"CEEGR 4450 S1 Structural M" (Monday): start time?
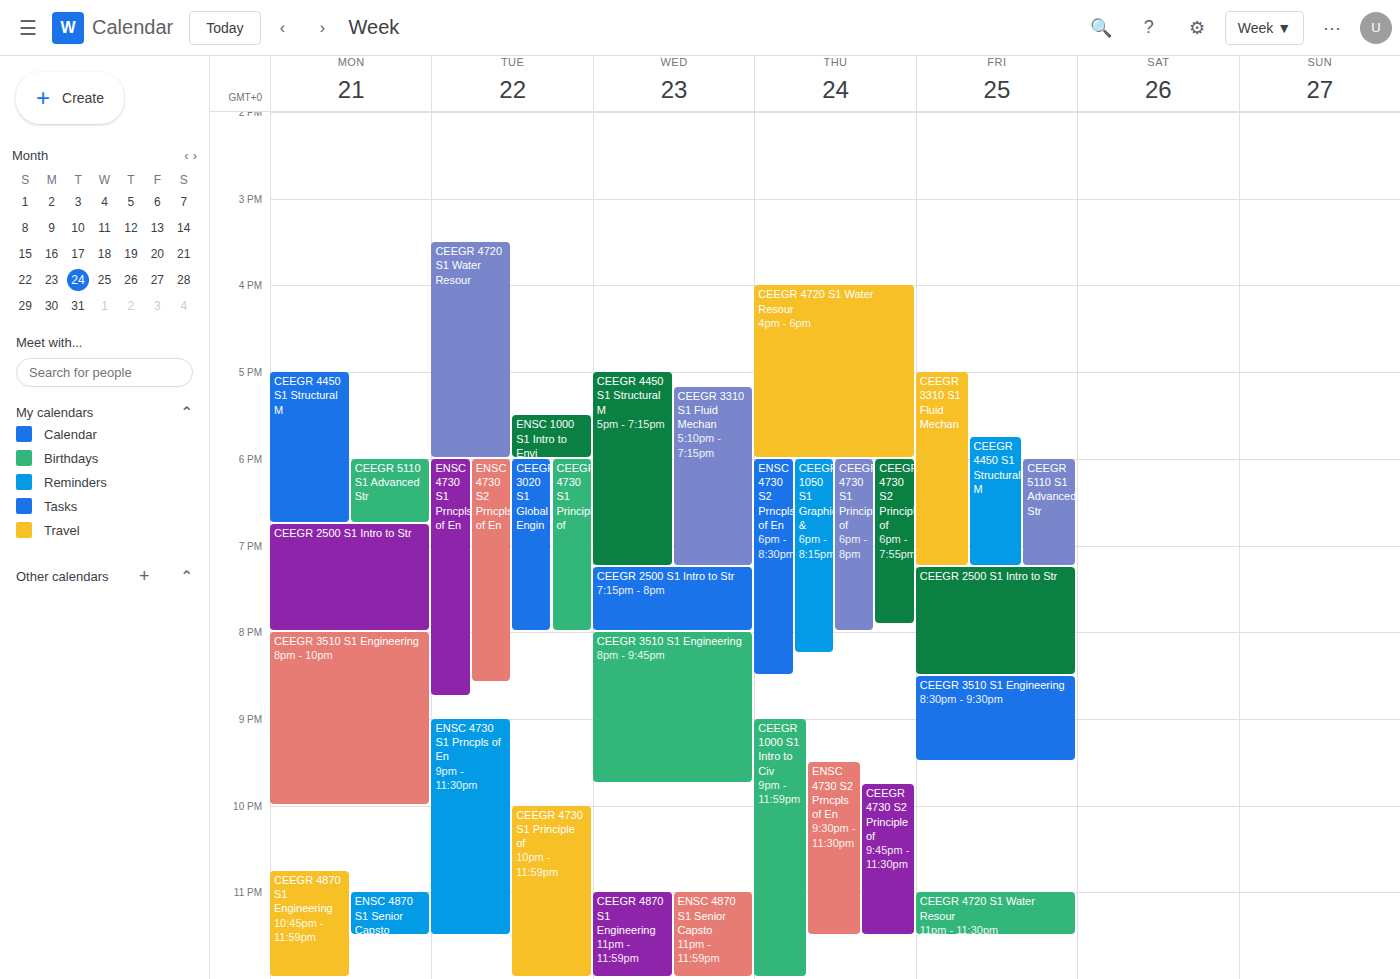
5:00 PM